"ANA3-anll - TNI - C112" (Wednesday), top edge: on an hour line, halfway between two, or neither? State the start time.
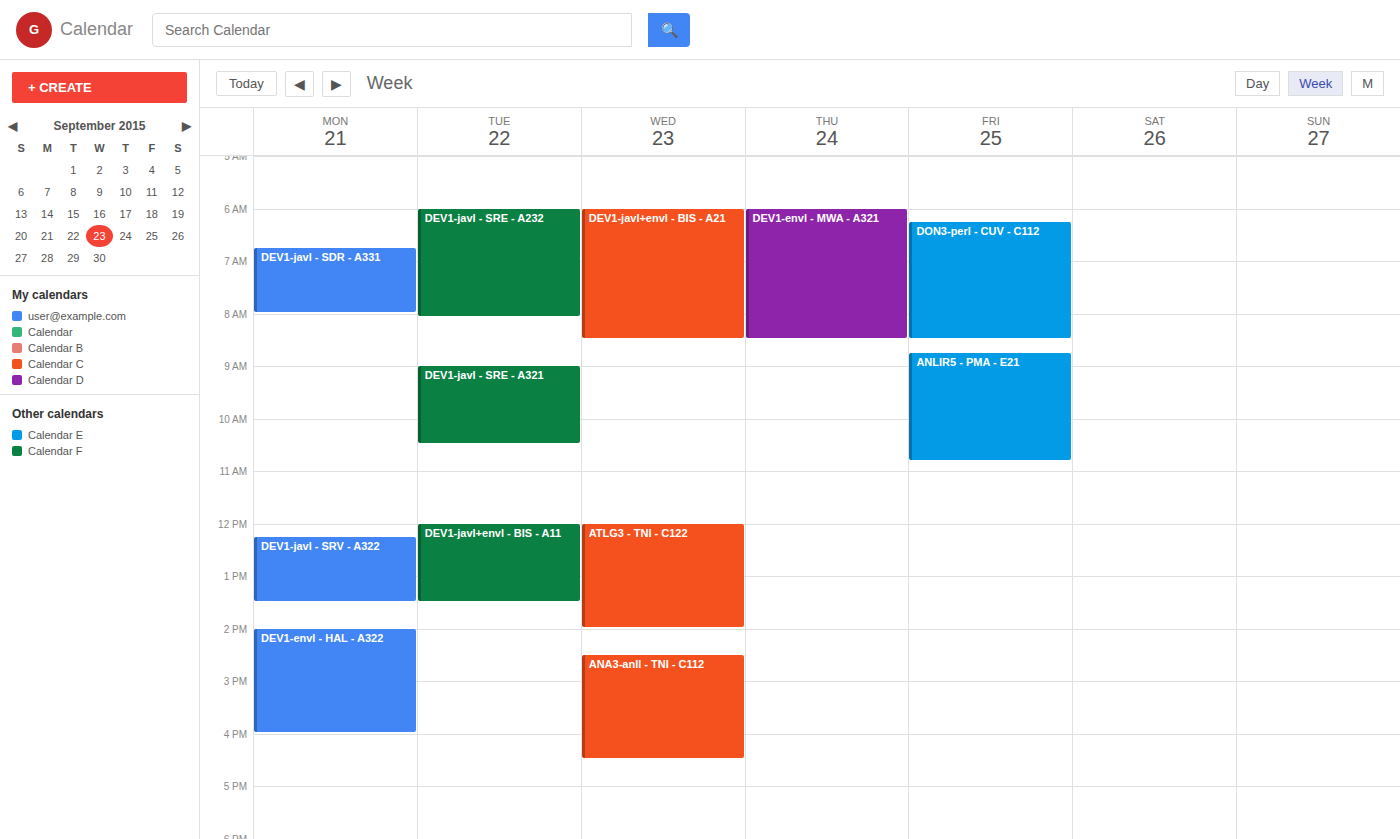
2:30 PM -- halfway between the 2 PM and 3 PM lines.